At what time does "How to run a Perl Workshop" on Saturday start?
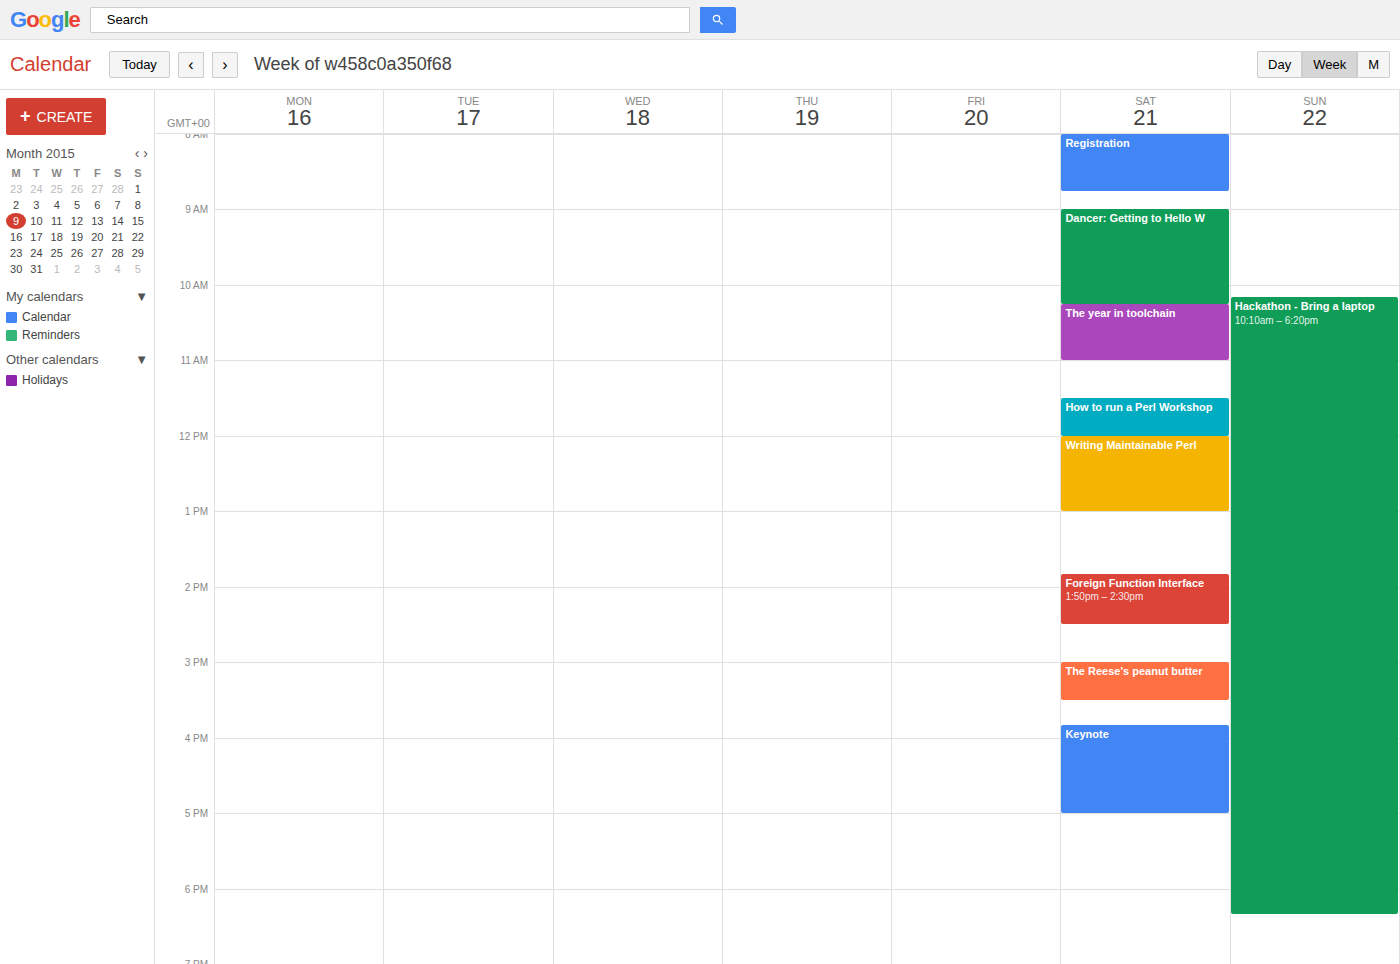
11:30 AM